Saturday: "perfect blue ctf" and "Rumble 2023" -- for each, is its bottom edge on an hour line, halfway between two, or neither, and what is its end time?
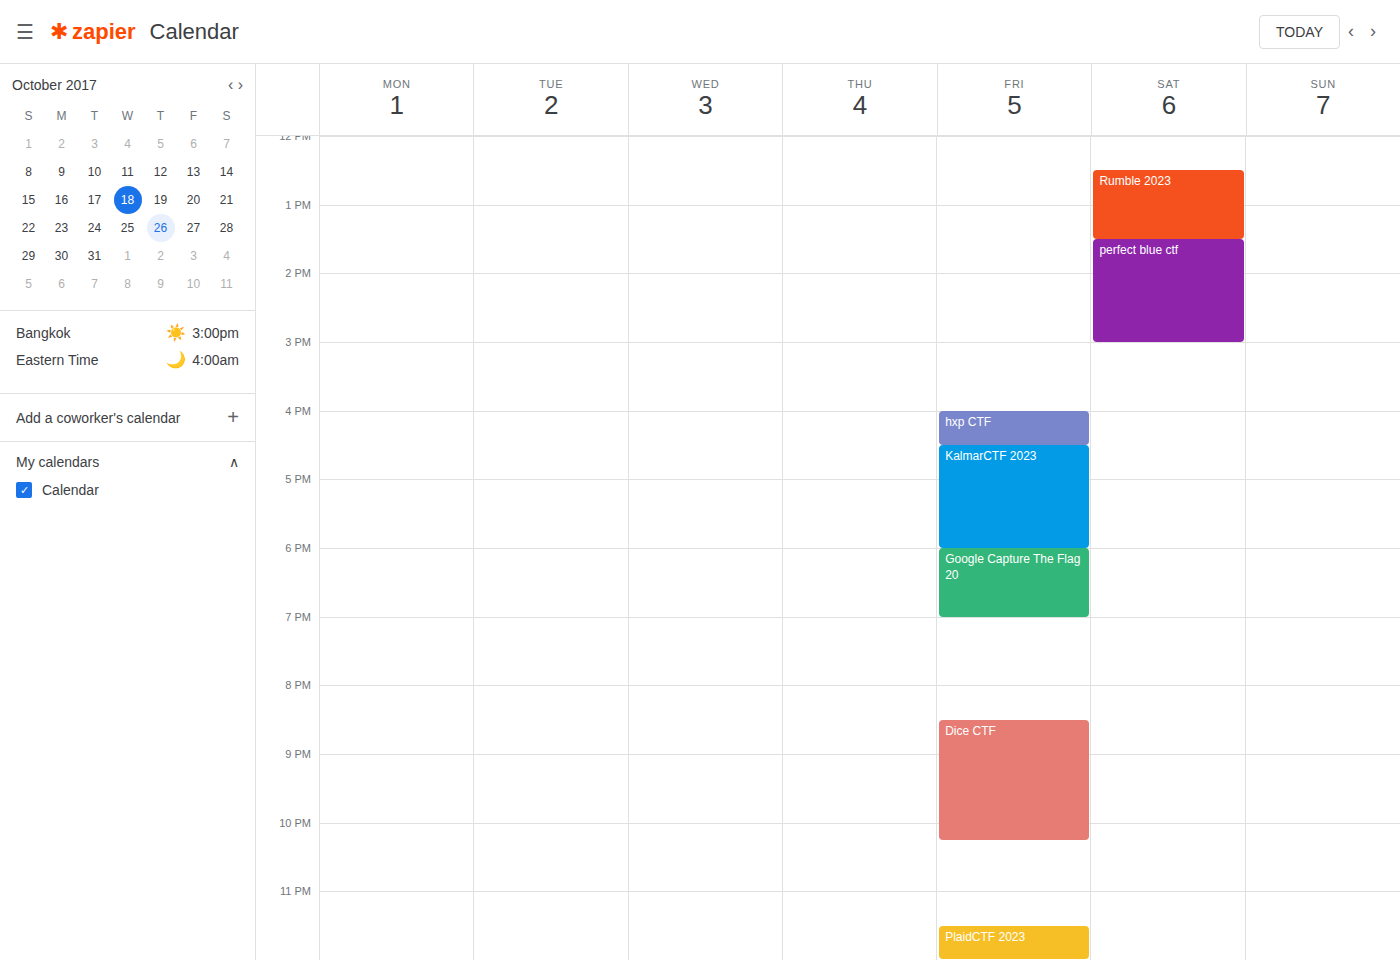
"perfect blue ctf": 3:00 PM, exactly on the 3 PM line. "Rumble 2023": 1:30 PM, halfway between the 1 PM and 2 PM lines.